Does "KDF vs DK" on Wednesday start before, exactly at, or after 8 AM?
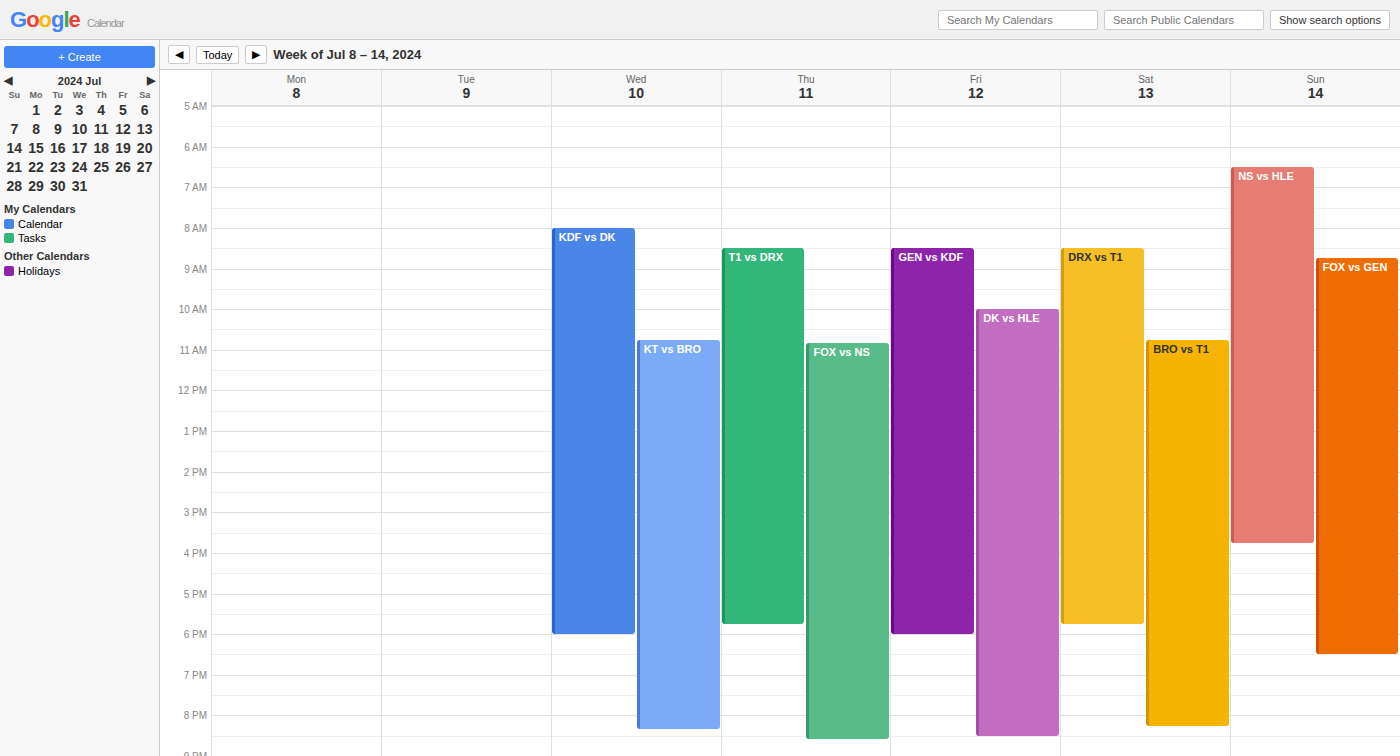
8:00 AM -- exactly at 8 AM, on the 8 AM line.